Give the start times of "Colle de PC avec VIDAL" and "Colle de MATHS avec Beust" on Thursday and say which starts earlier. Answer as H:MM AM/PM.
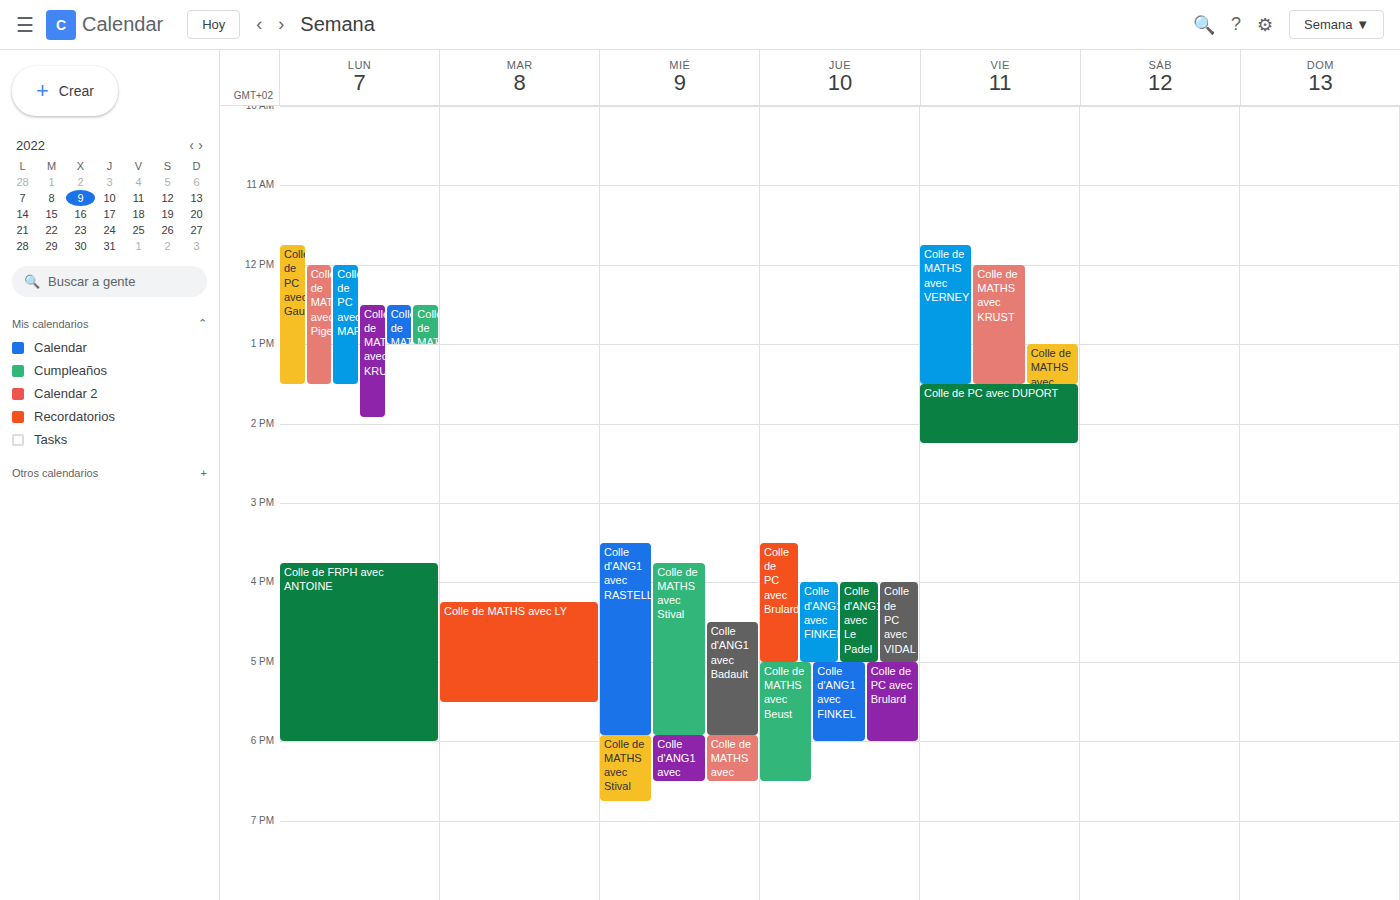
"Colle de PC avec VIDAL" 4:00 PM; "Colle de MATHS avec Beust" 5:00 PM.